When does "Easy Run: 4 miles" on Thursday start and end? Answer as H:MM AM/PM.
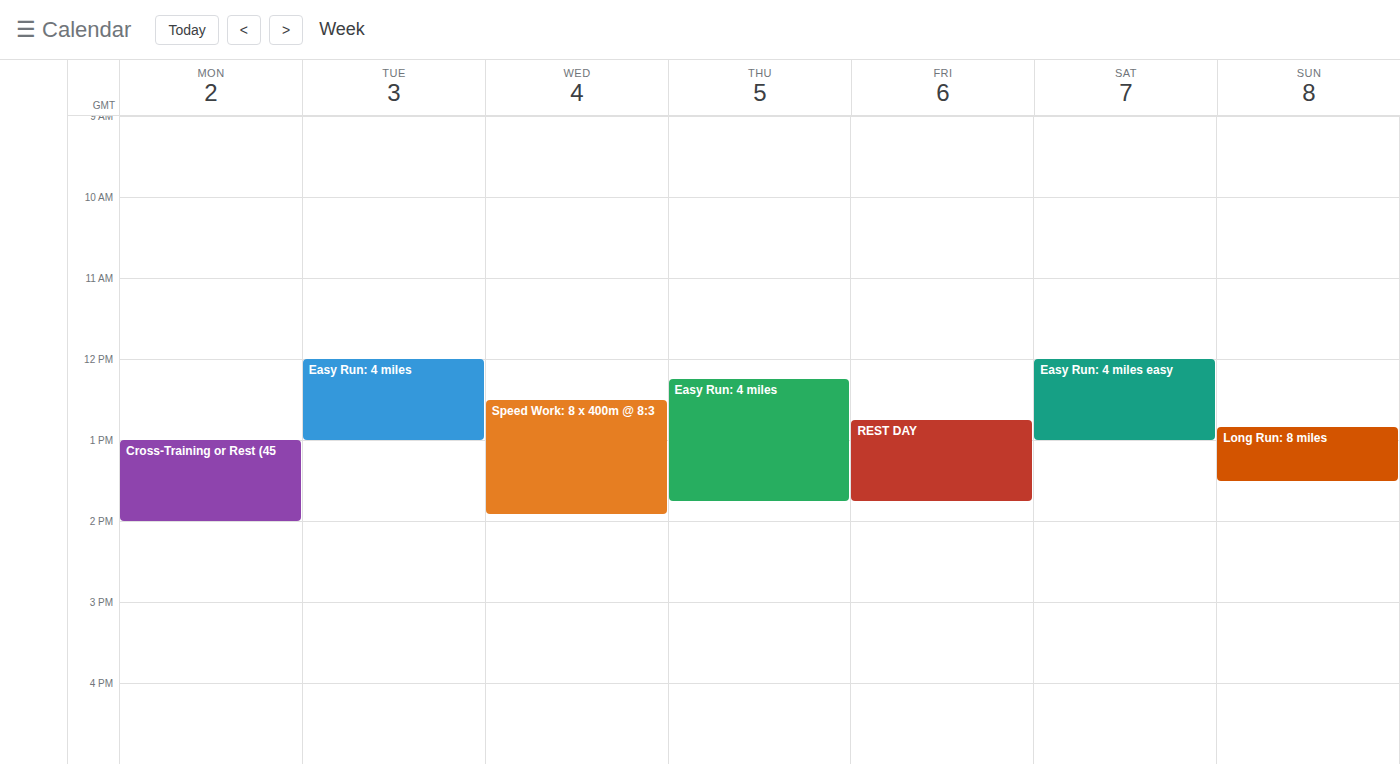
12:15 PM to 1:45 PM